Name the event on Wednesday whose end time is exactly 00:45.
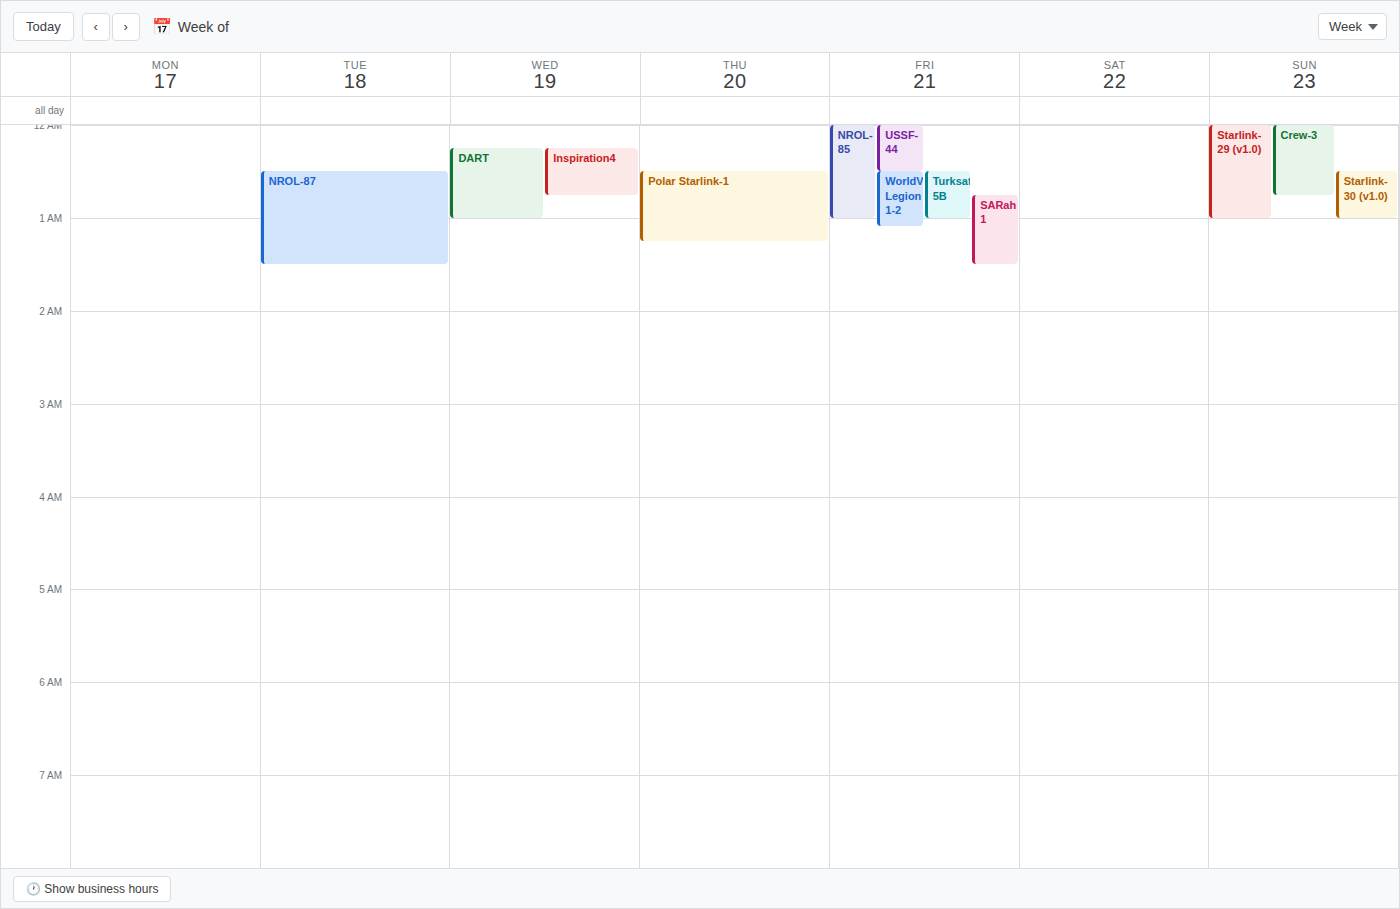
"Inspiration4"